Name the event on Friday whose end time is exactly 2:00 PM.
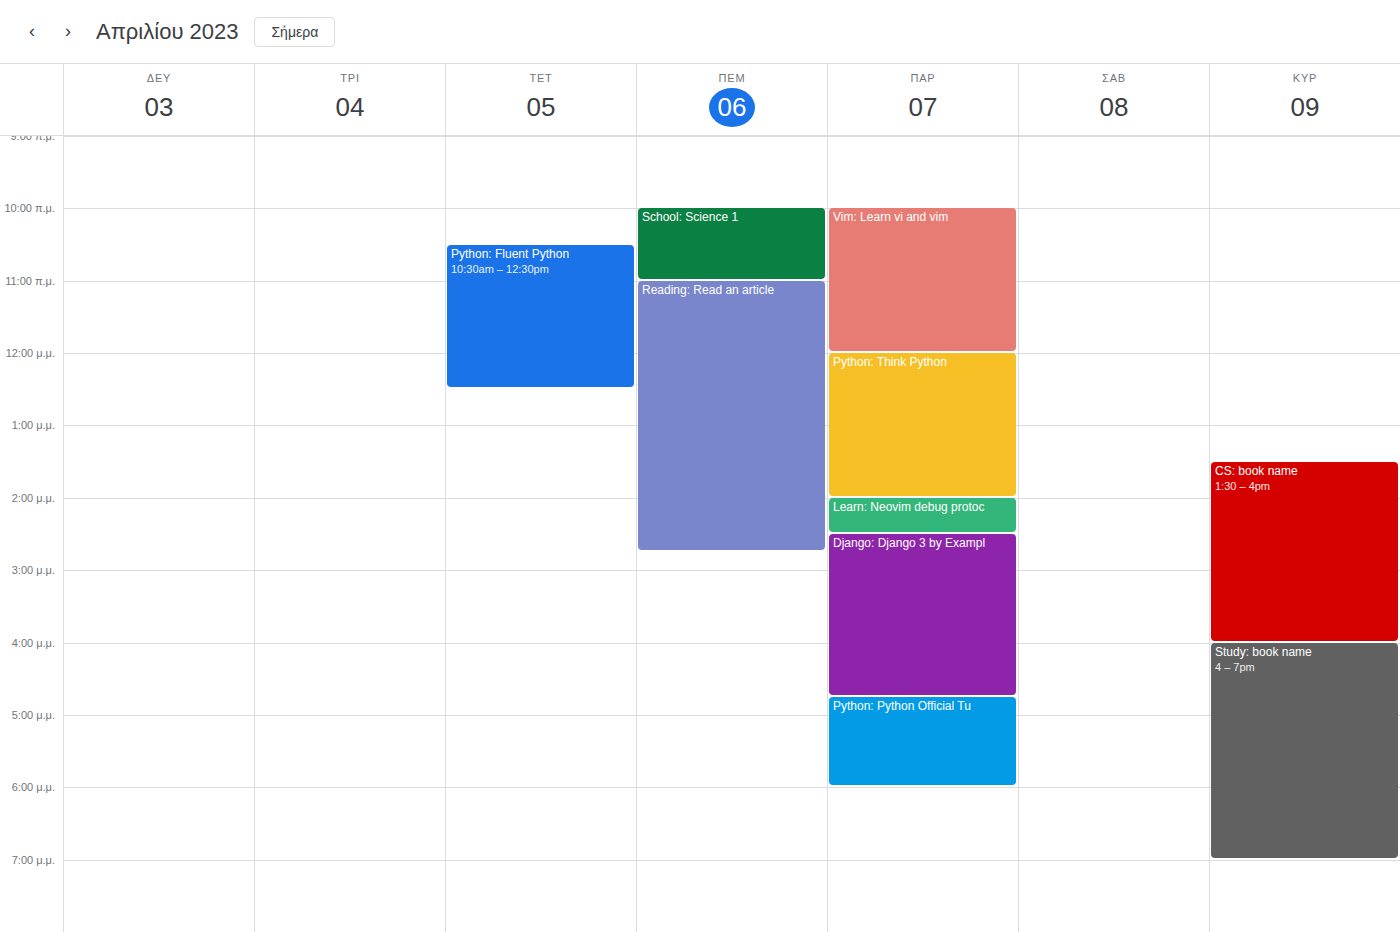
"Python: Think Python"